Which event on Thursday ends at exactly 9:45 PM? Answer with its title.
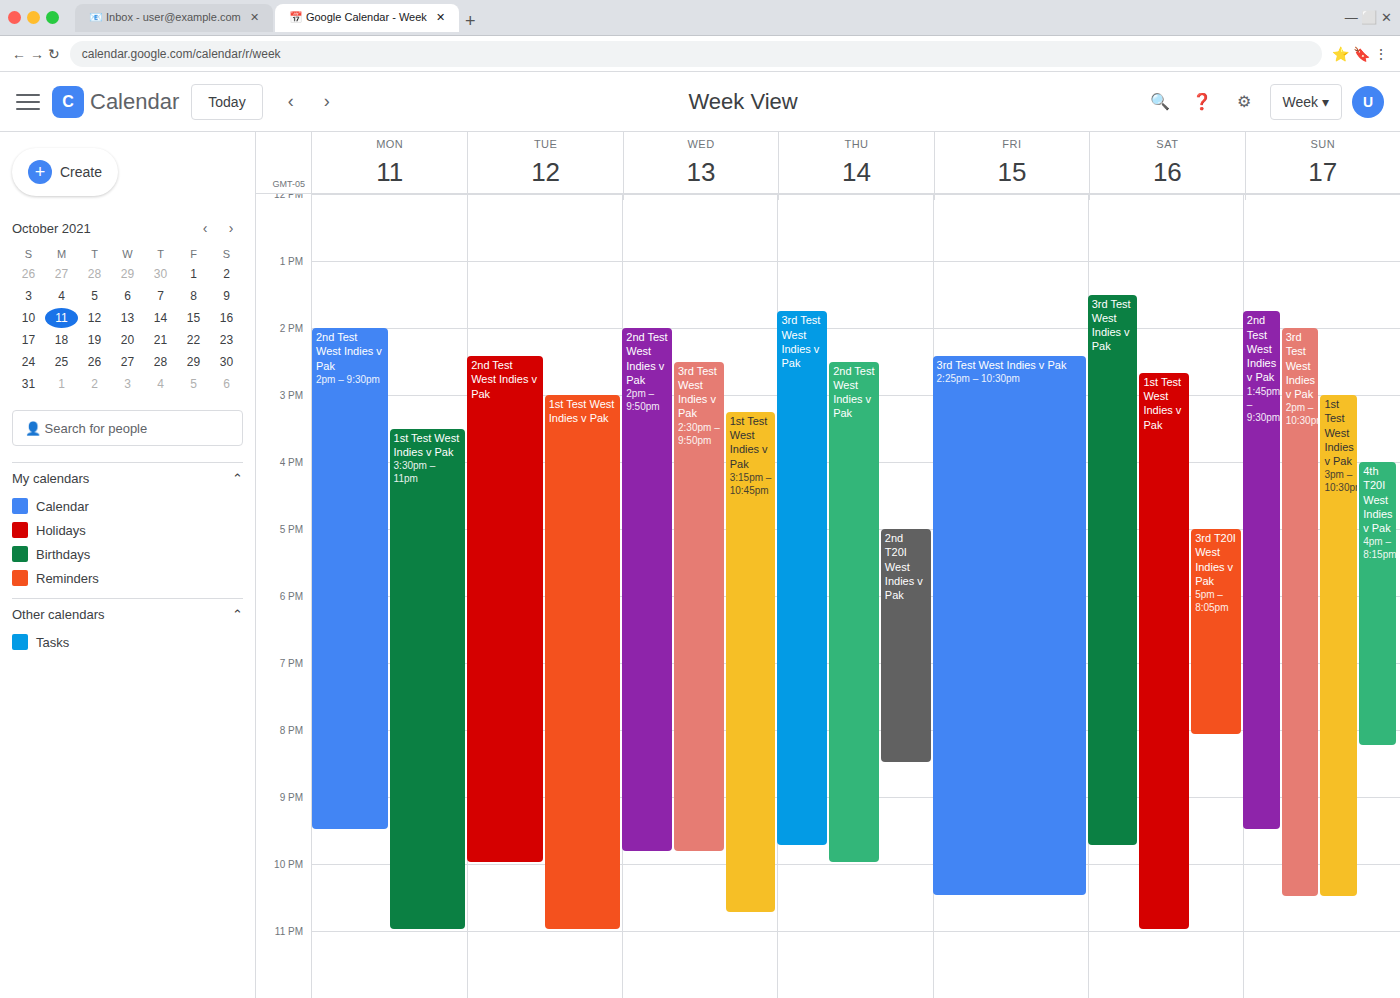
"3rd Test West Indies v Pak"